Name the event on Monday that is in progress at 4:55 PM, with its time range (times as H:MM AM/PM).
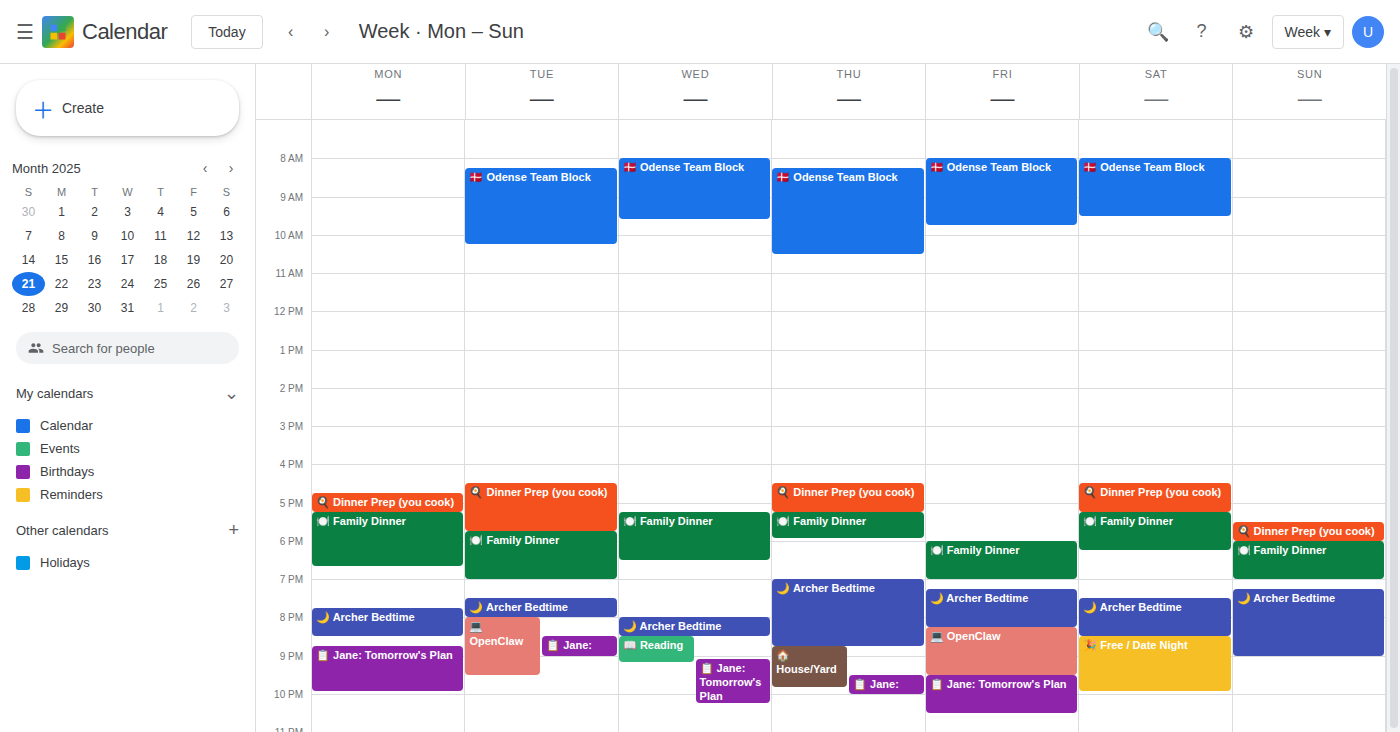
"🍳 Dinner Prep (you cook)", 4:45 PM to 5:15 PM